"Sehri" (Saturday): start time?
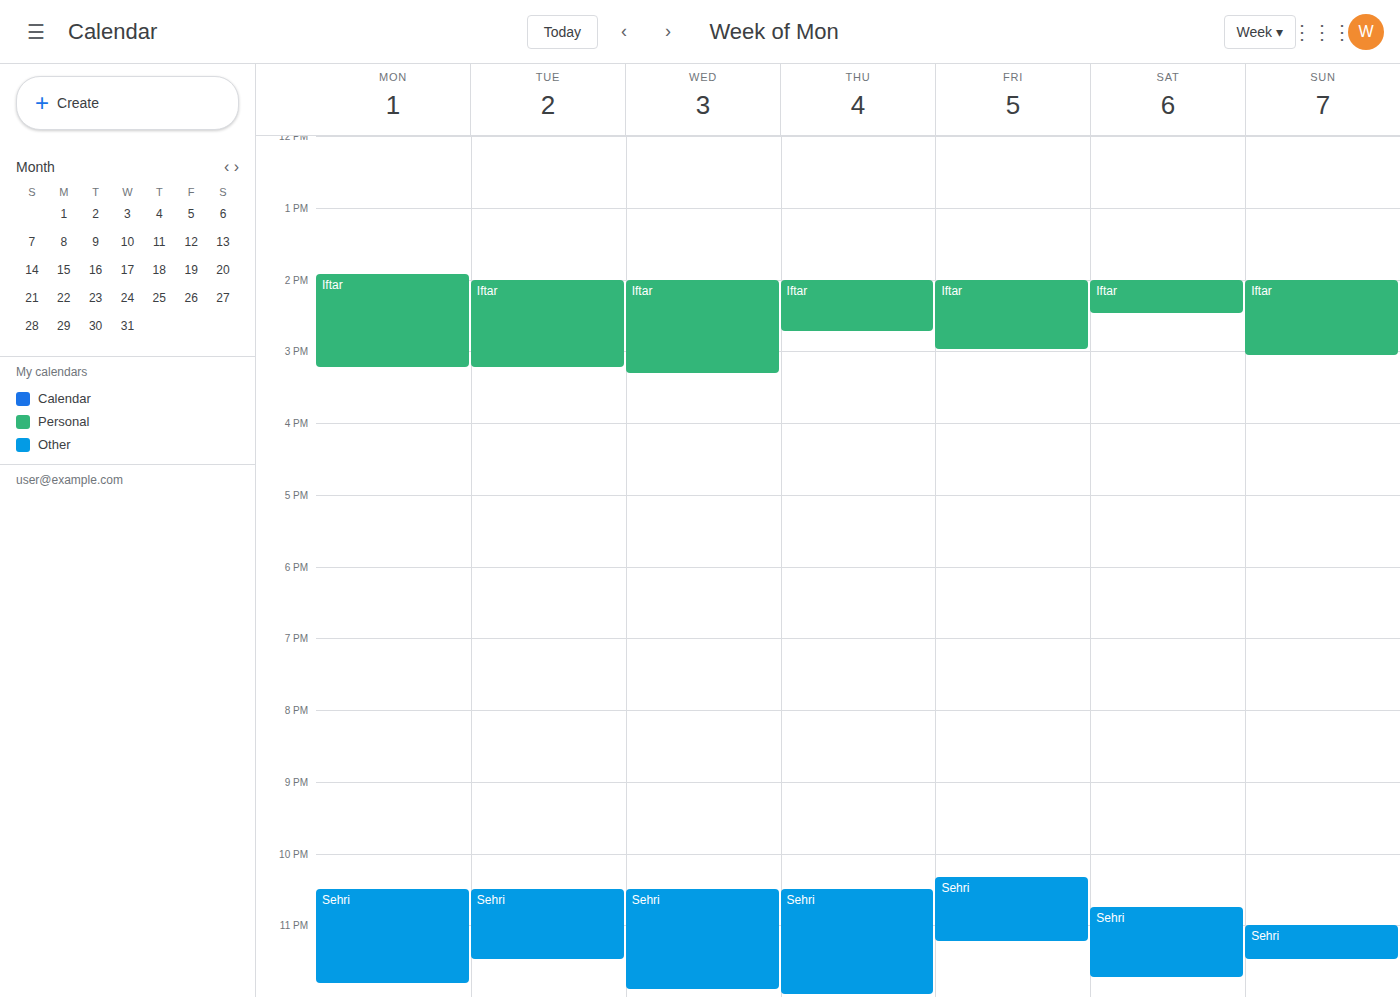
22:45